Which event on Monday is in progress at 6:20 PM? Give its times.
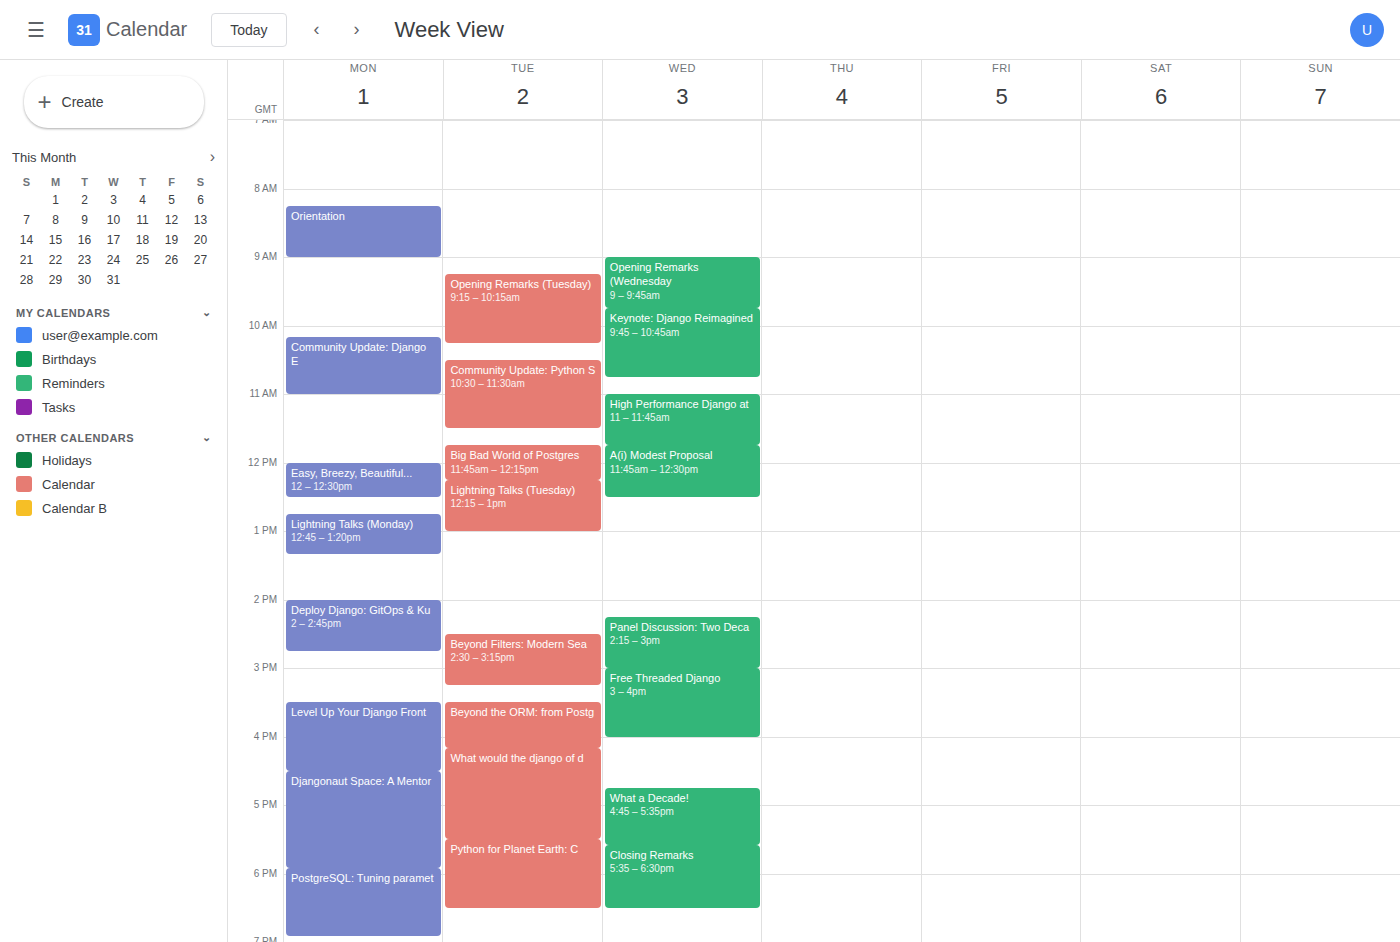
"PostgreSQL: Tuning paramet", 5:55 PM to 6:55 PM